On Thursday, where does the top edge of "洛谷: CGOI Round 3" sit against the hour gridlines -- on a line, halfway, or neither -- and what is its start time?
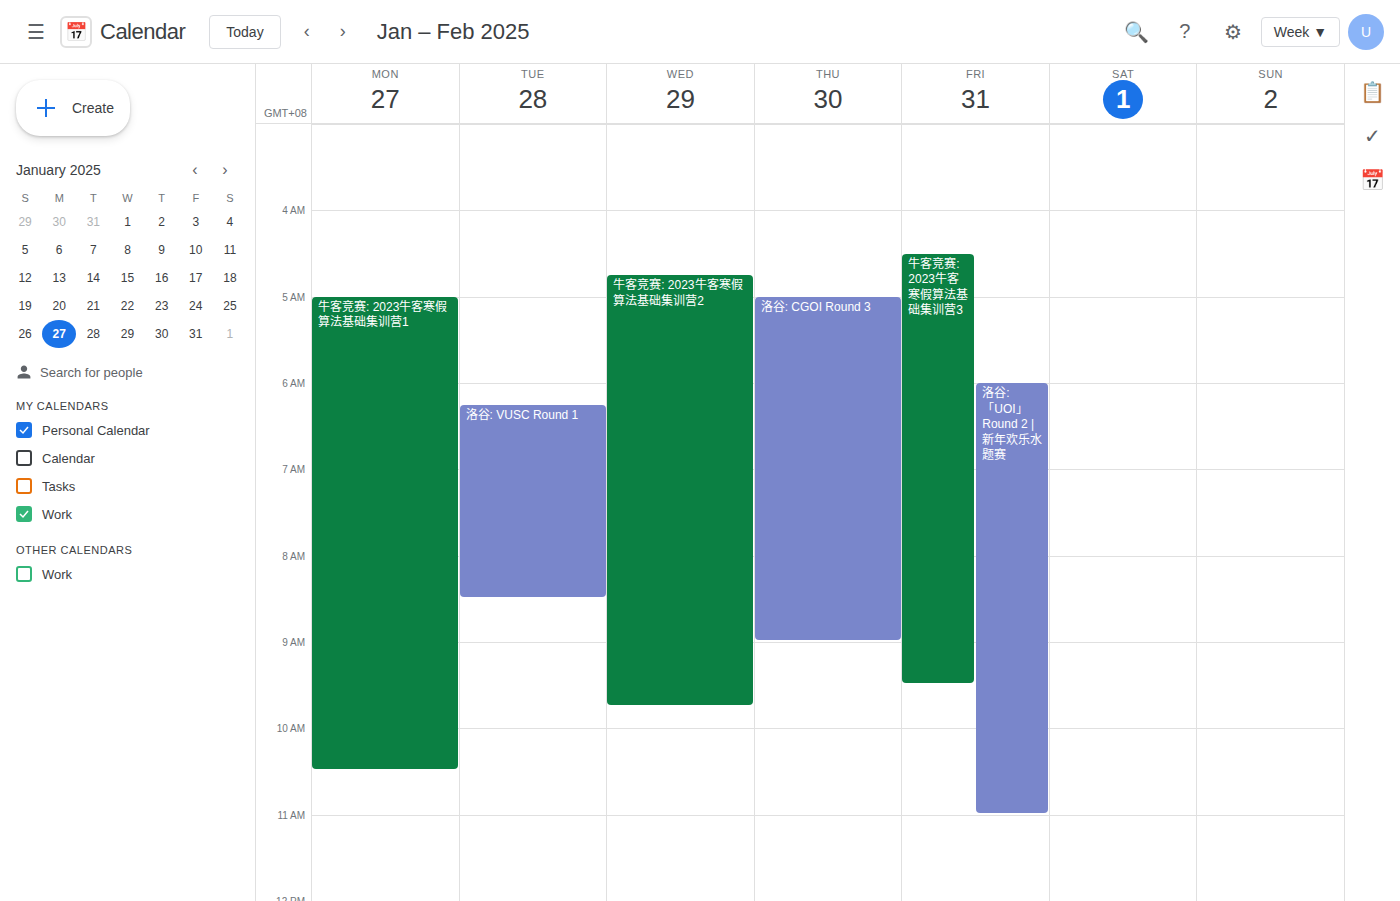
5:00 AM -- exactly on the 5 AM line.